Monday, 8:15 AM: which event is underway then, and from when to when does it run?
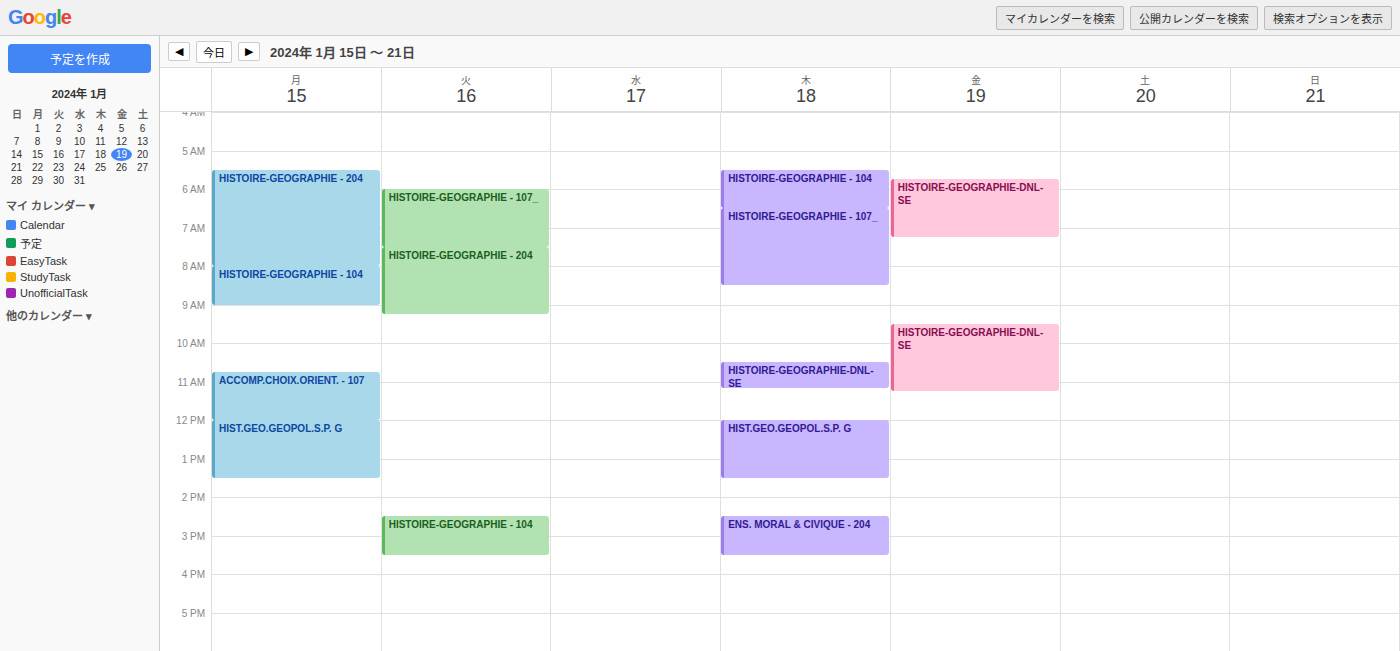
"HISTOIRE-GEOGRAPHIE - 104", 8:00 AM to 9:00 AM